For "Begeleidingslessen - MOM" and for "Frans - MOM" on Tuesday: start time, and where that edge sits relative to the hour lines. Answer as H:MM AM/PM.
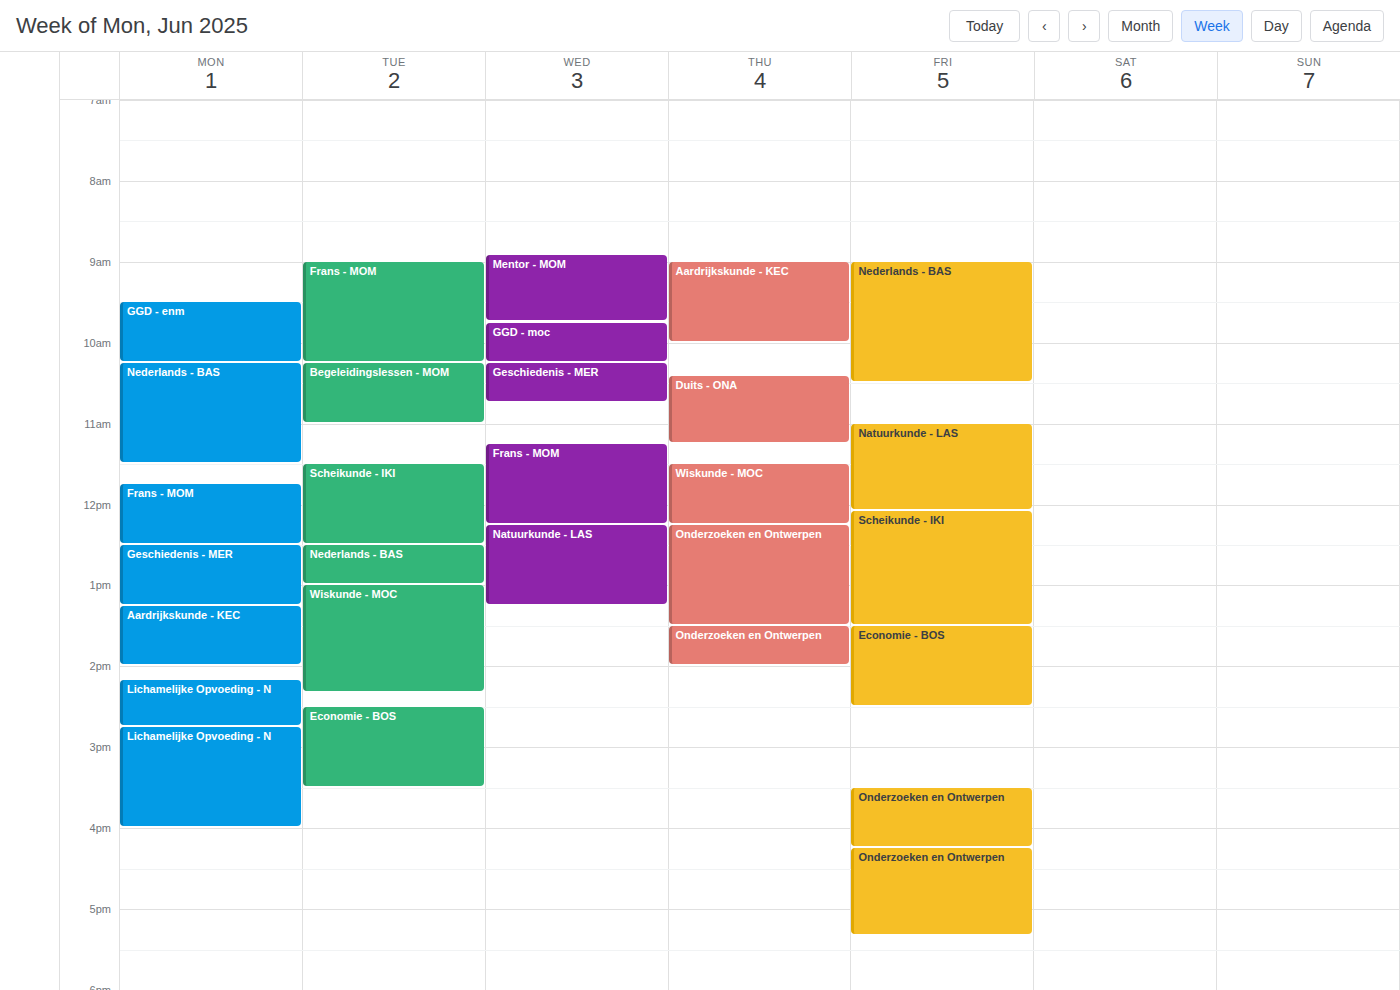
"Begeleidingslessen - MOM": 10:15 AM, neither: a quarter of the way from the 10 AM line to the 11 AM line. "Frans - MOM": 9:00 AM, exactly on the 9 AM line.